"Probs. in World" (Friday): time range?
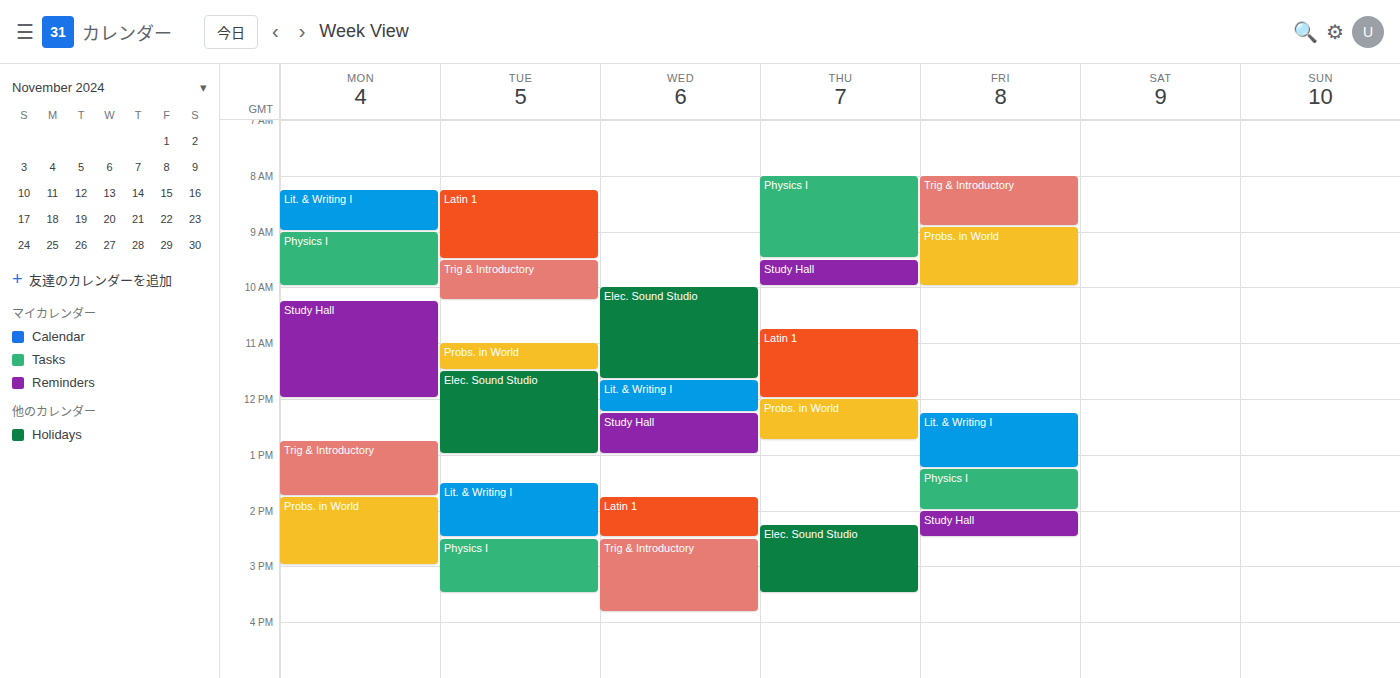
08:55 to 10:00